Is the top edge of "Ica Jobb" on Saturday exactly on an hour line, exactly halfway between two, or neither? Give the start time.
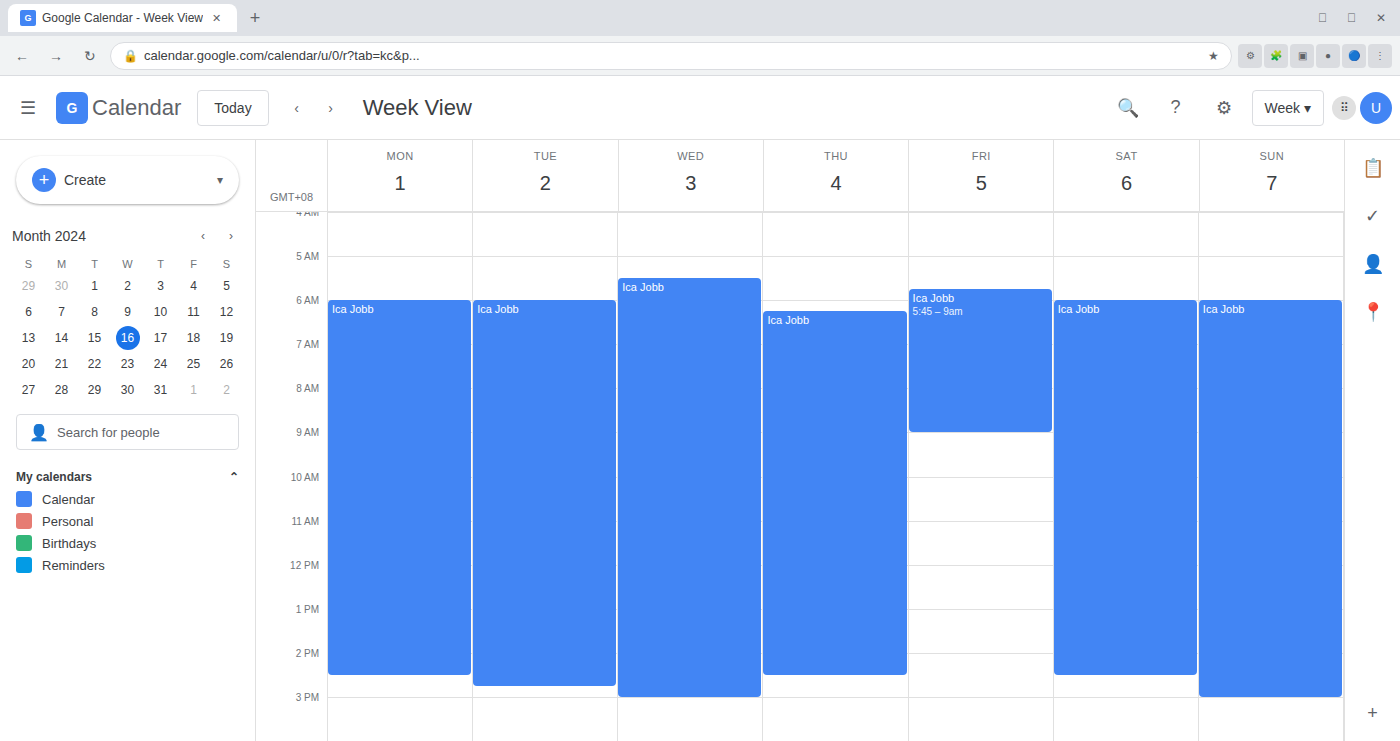
6:00 AM -- exactly on the 6 AM line.